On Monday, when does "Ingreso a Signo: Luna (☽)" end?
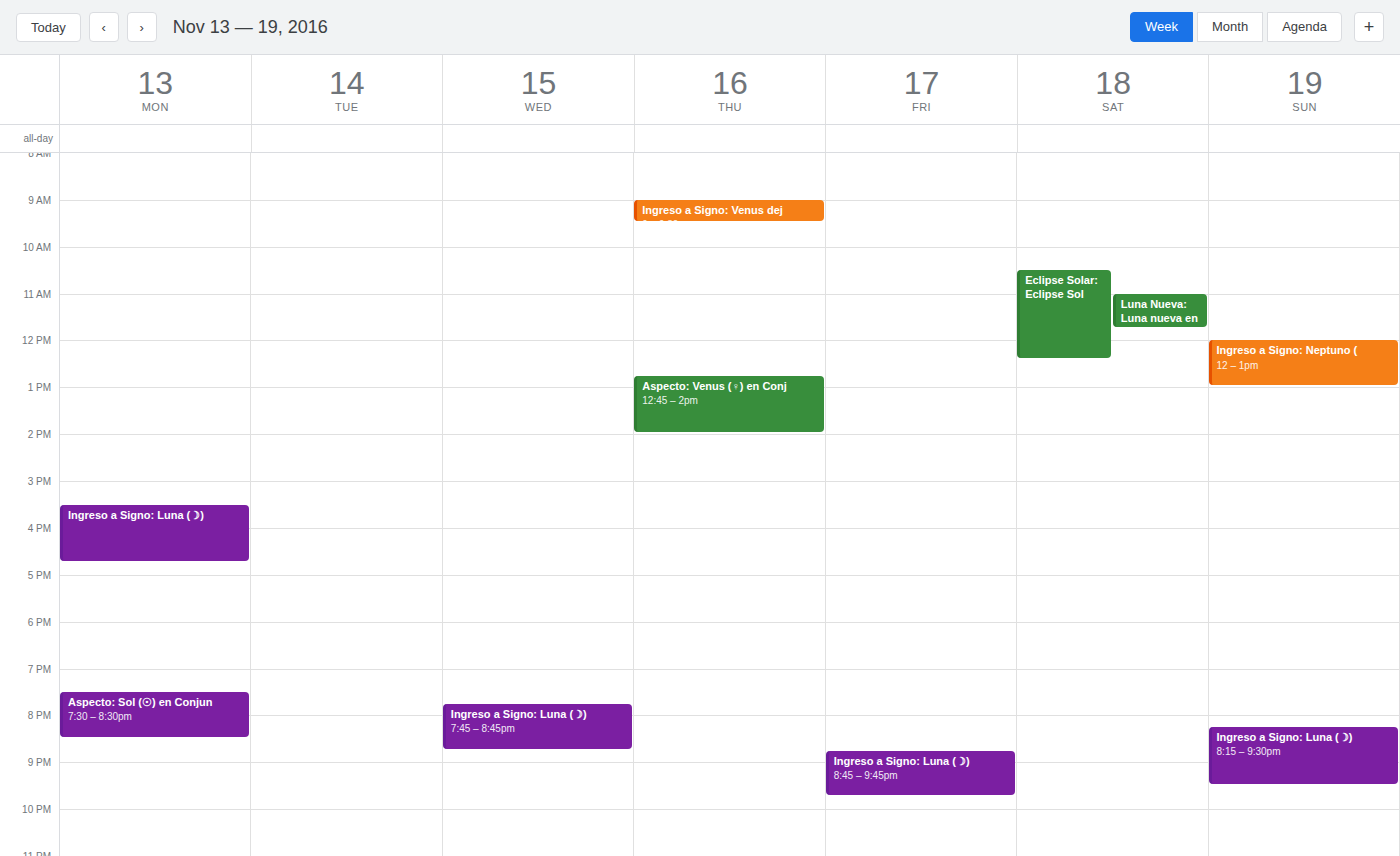
4:45 PM